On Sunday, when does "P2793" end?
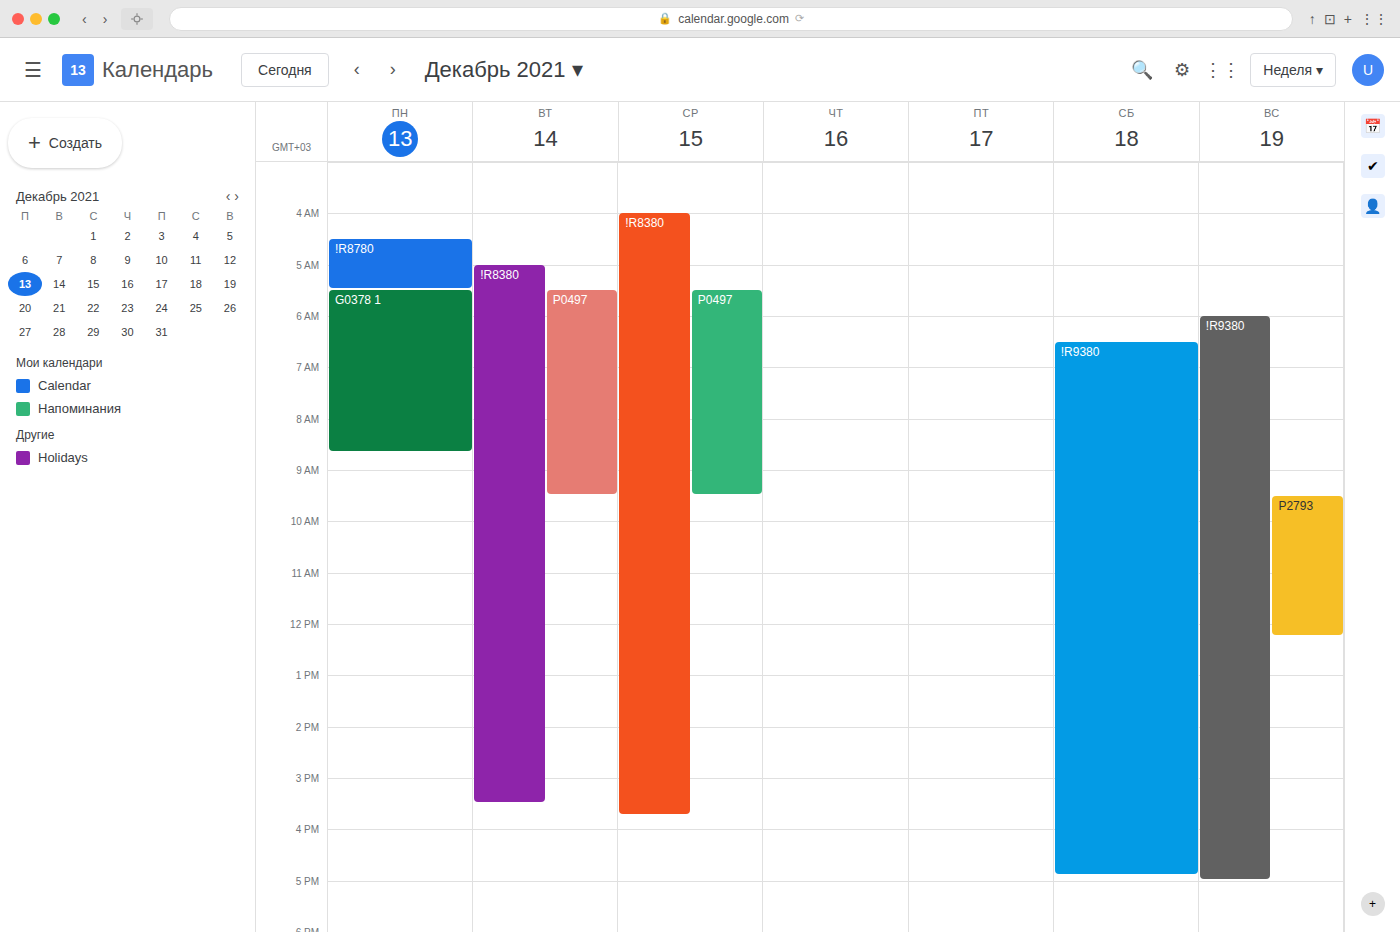
12:15